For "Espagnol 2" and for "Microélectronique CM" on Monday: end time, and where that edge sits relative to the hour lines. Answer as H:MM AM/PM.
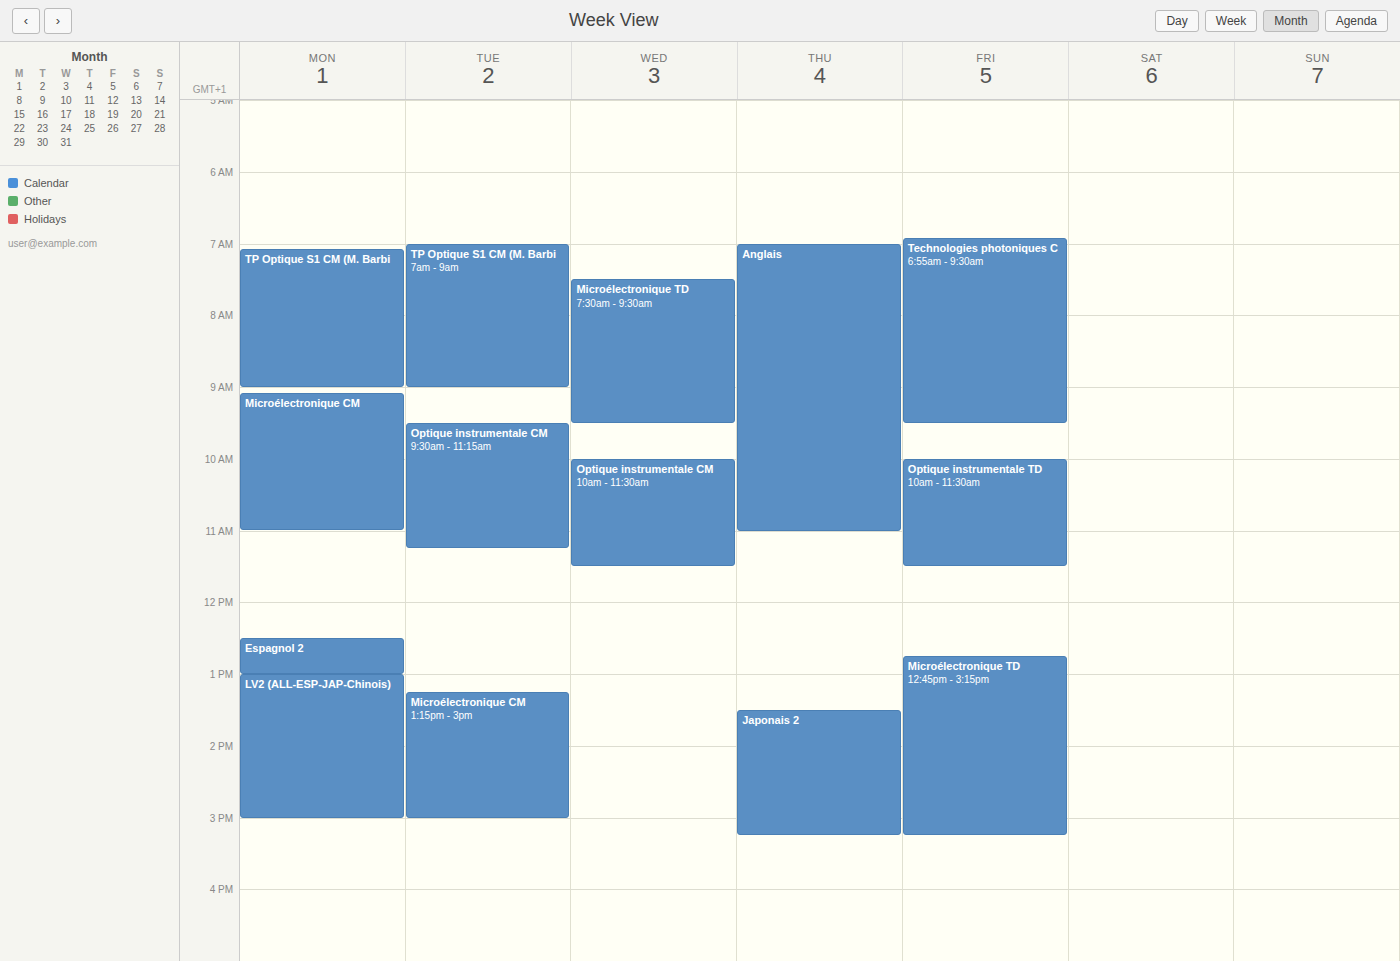
"Espagnol 2": 1:00 PM, exactly on the 1 PM line. "Microélectronique CM": 11:00 AM, exactly on the 11 AM line.